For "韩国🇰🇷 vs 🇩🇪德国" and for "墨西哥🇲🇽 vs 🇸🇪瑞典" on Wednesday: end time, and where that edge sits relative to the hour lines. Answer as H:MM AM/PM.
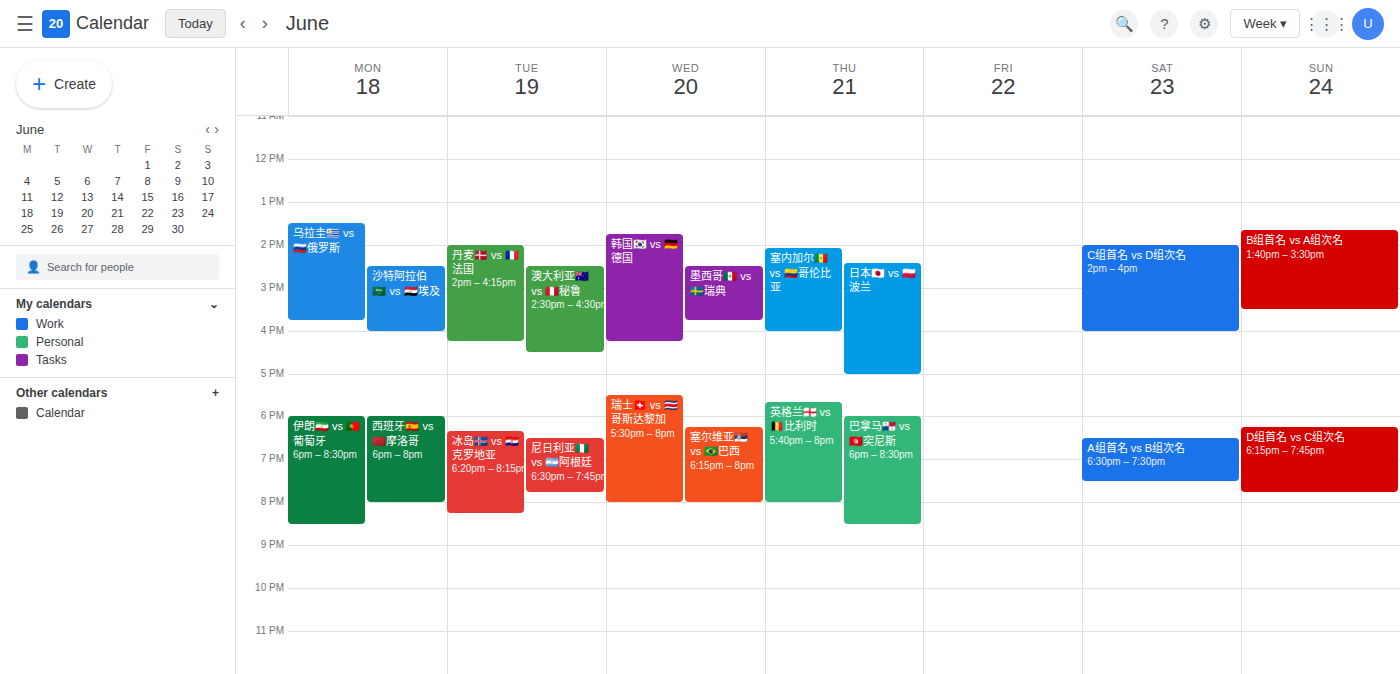
"韩国🇰🇷 vs 🇩🇪德国": 4:15 PM, neither: a quarter of the way from the 4 PM line to the 5 PM line. "墨西哥🇲🇽 vs 🇸🇪瑞典": 3:45 PM, neither: three quarters of the way from the 3 PM line to the 4 PM line.